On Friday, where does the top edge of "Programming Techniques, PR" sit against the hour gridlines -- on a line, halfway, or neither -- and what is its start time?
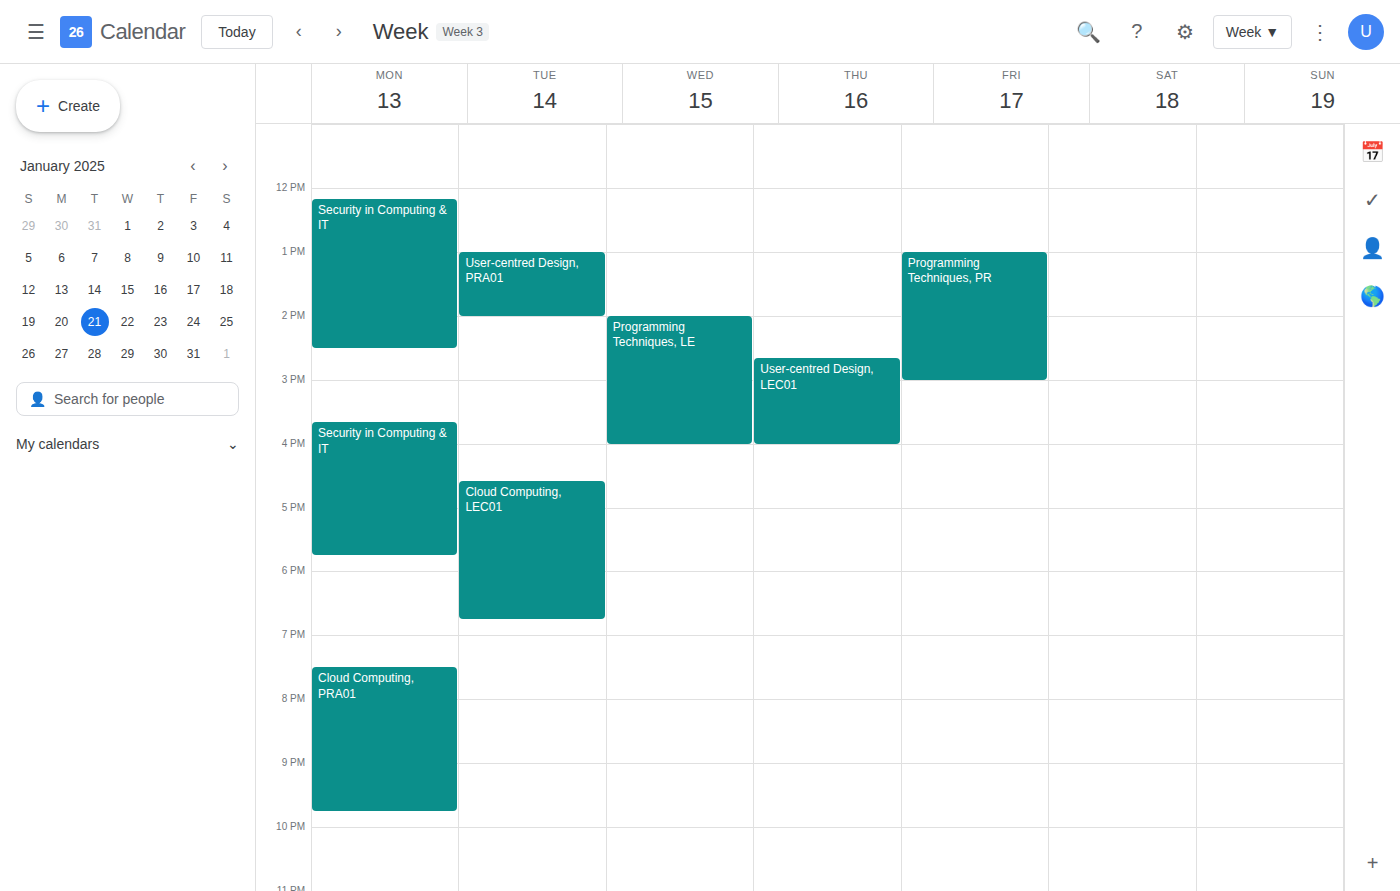
1:00 PM -- exactly on the 1 PM line.